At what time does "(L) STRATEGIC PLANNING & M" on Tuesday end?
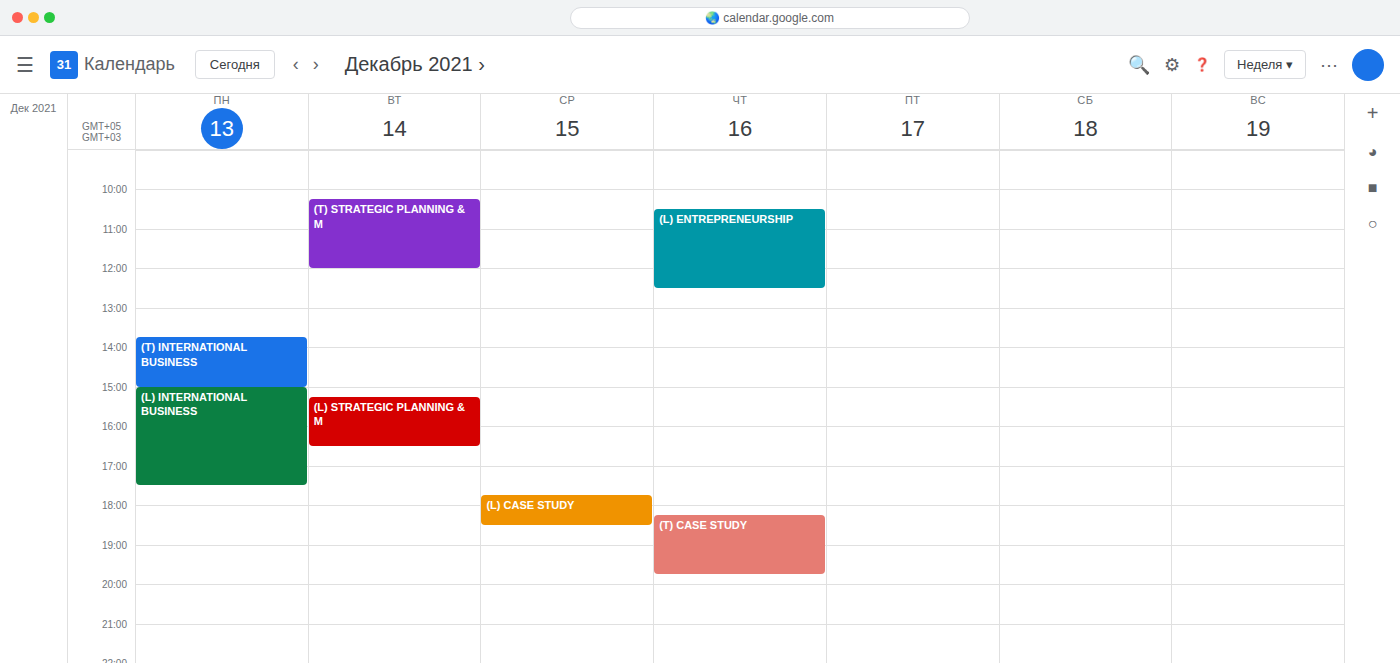
4:30 PM